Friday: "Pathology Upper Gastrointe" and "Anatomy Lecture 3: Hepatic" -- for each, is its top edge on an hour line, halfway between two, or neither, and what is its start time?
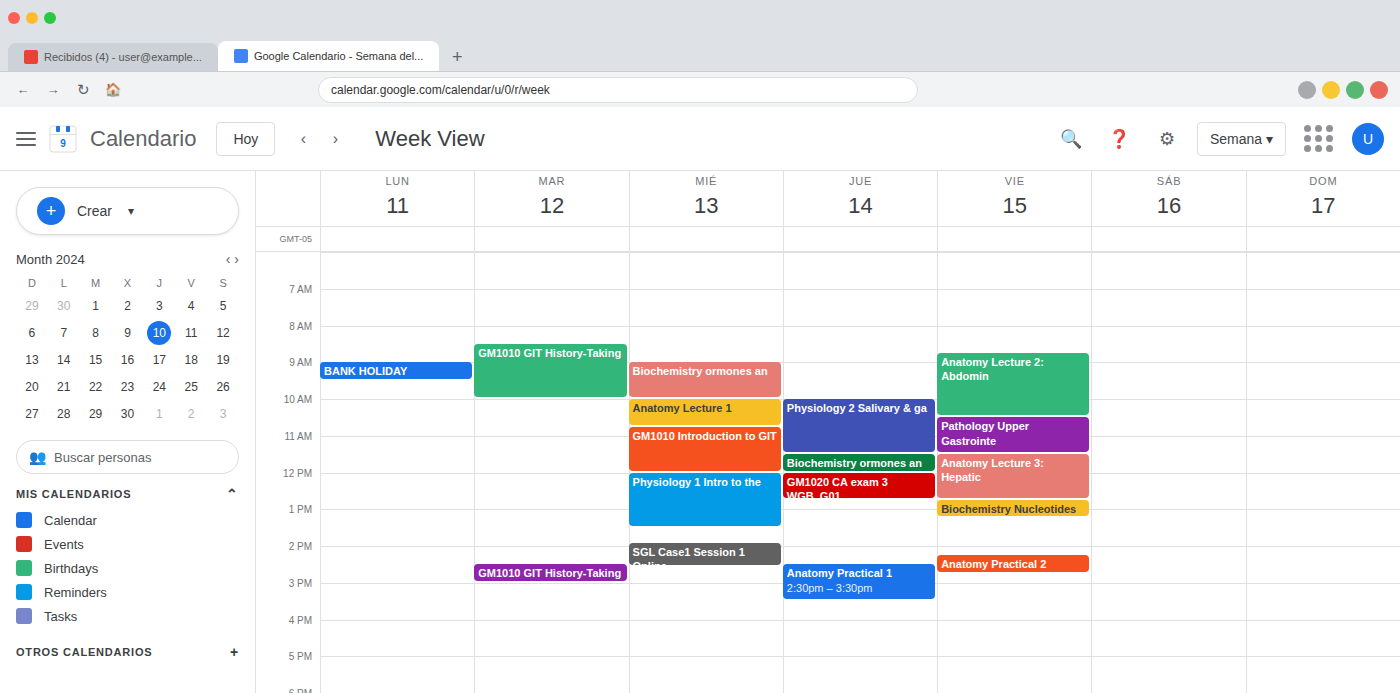
"Pathology Upper Gastrointe": 10:30 AM, halfway between the 10 AM and 11 AM lines. "Anatomy Lecture 3: Hepatic": 11:30 AM, halfway between the 11 AM and 12 PM lines.